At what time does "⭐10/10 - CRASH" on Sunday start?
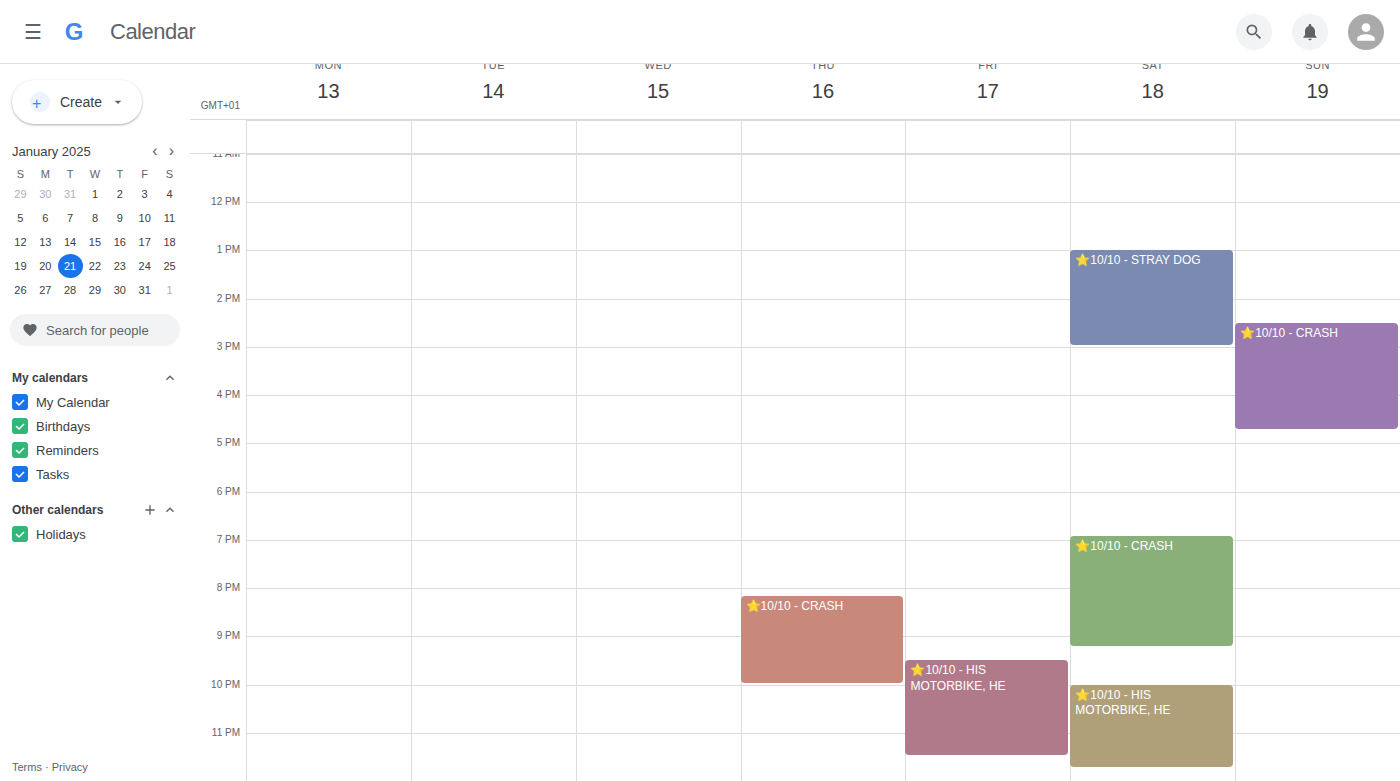
2:30 PM